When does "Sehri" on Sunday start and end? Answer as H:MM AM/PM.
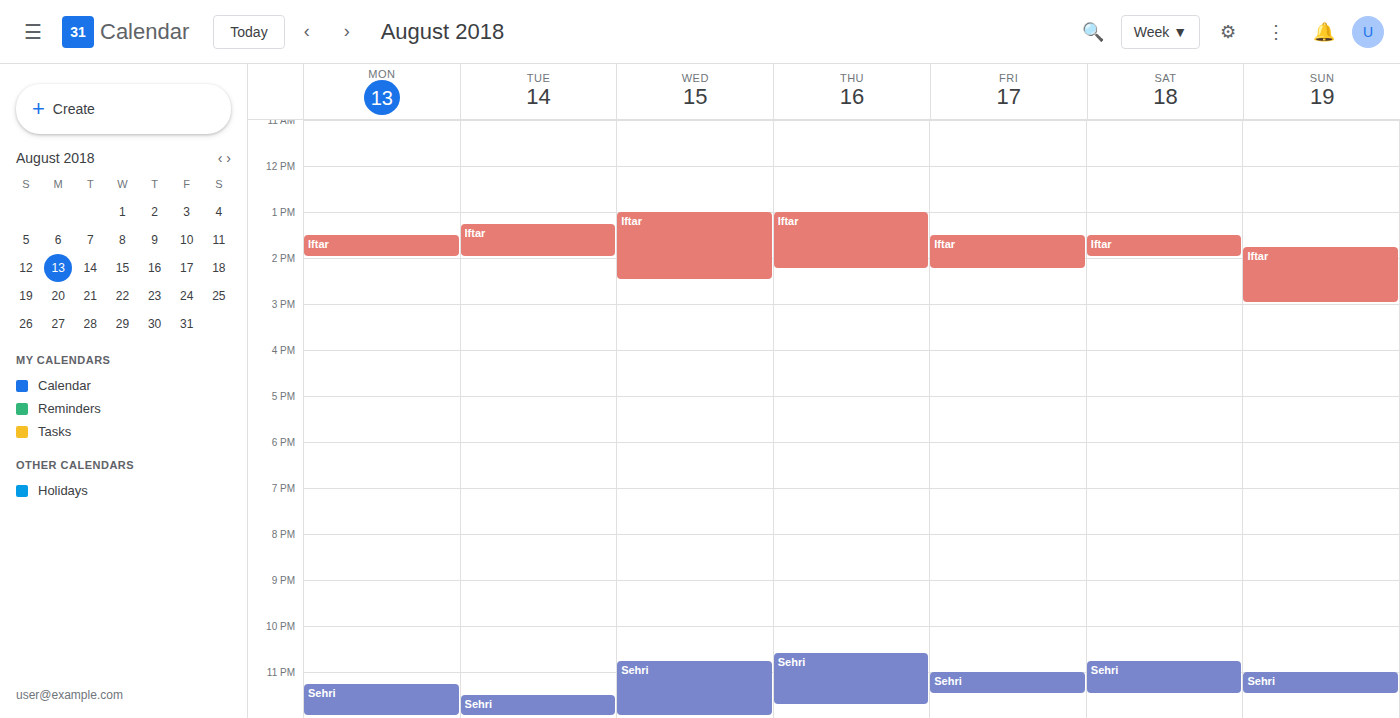
11:00 PM to 11:30 PM